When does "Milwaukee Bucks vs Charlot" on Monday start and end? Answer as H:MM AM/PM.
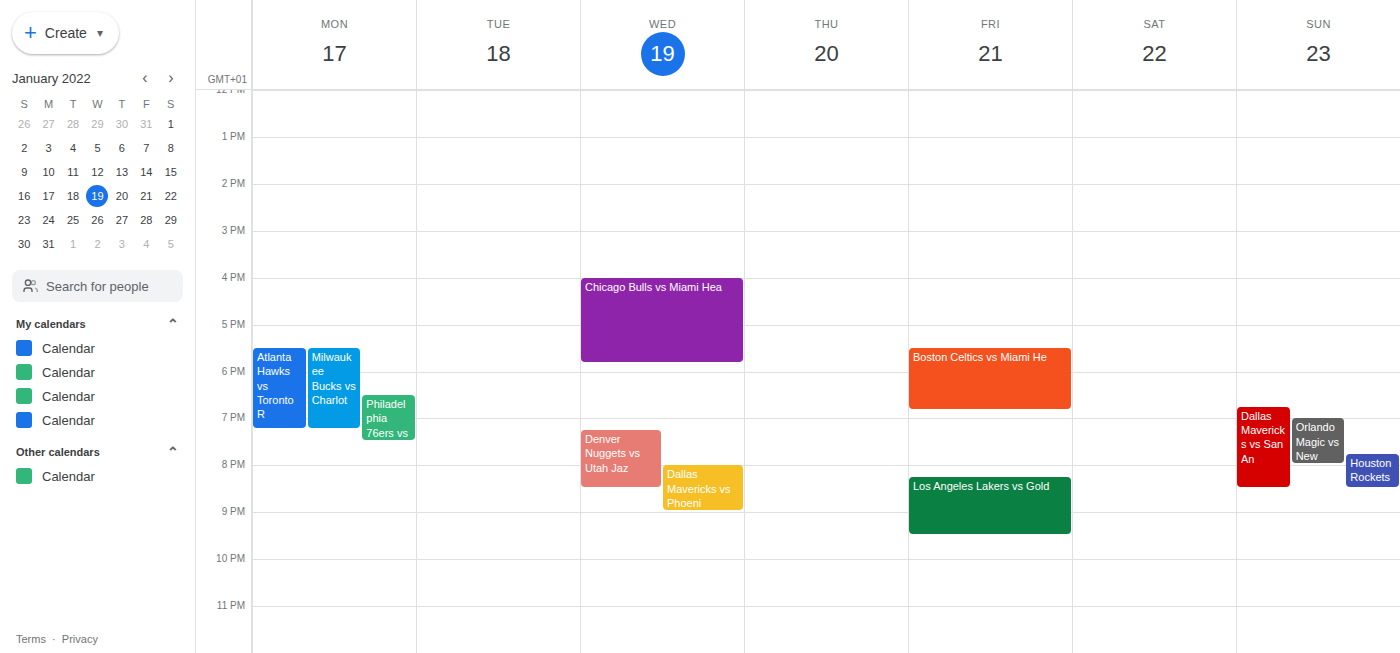
5:30 PM to 7:15 PM